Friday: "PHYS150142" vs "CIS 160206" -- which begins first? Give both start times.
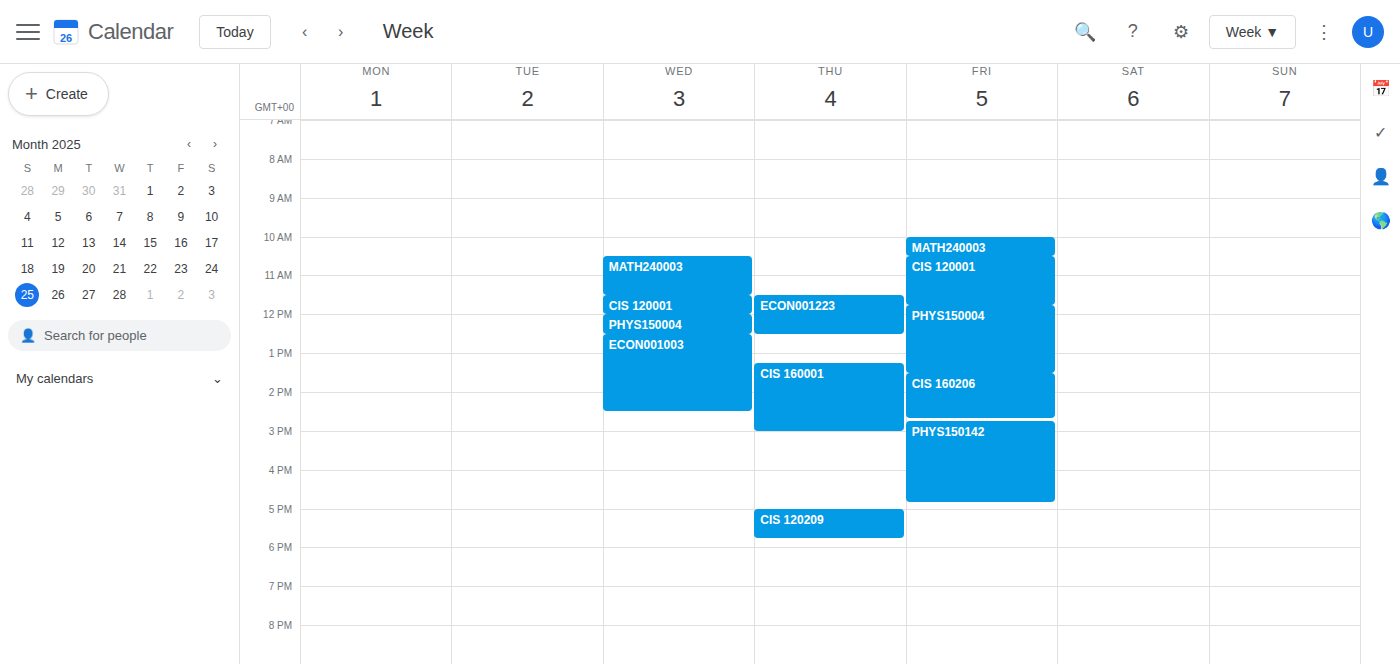
"CIS 160206" 13:30; "PHYS150142" 14:45.